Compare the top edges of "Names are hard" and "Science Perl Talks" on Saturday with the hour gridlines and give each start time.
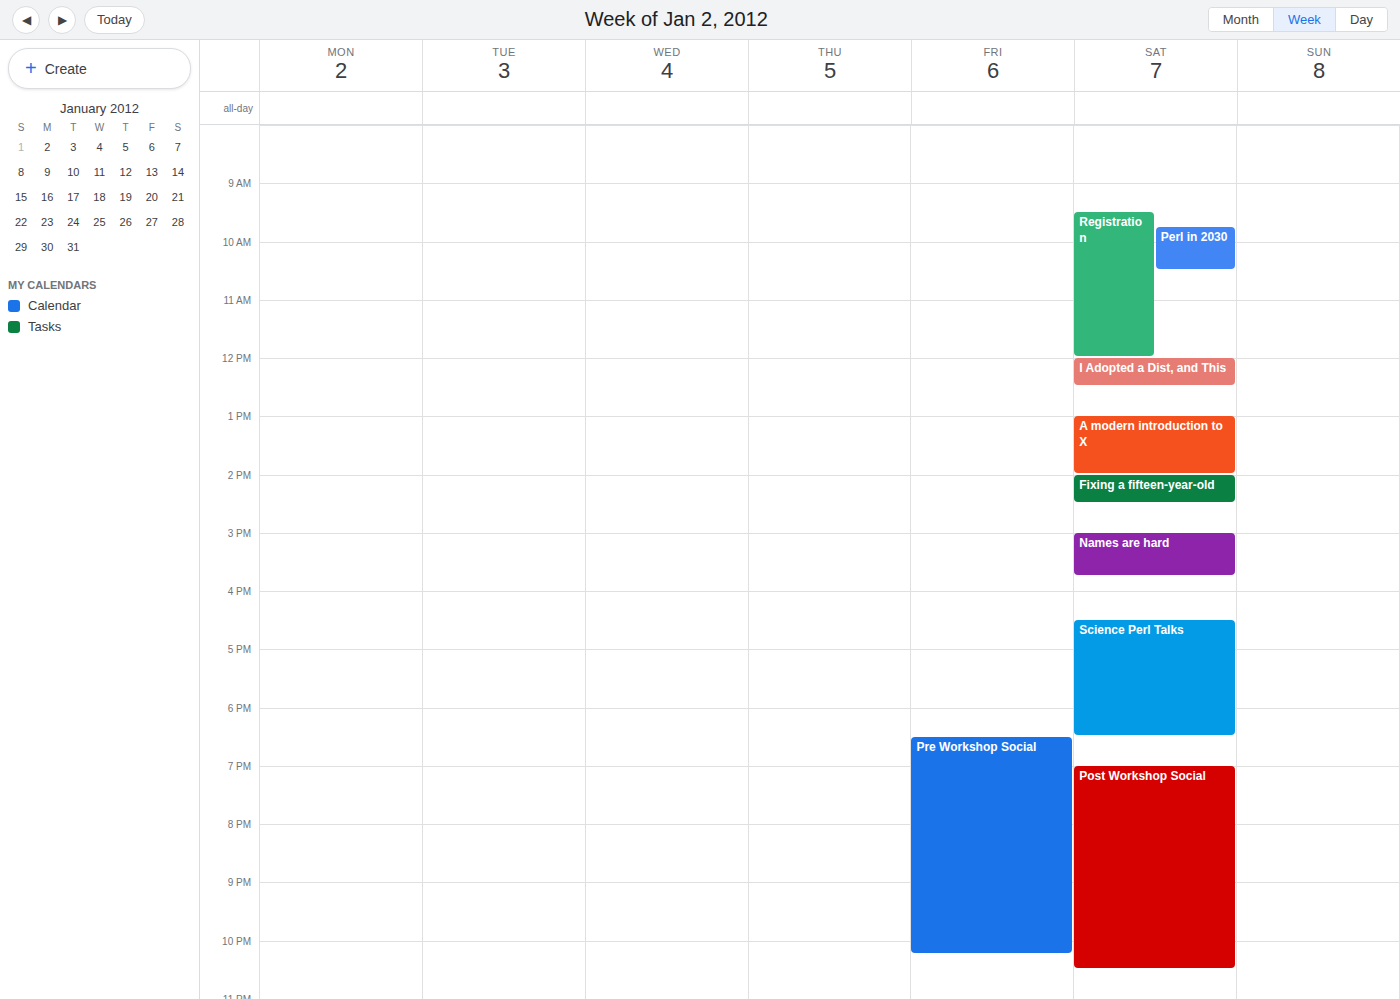
"Names are hard": 15:00, exactly on the 15:00 line. "Science Perl Talks": 16:30, halfway between the 16:00 and 17:00 lines.